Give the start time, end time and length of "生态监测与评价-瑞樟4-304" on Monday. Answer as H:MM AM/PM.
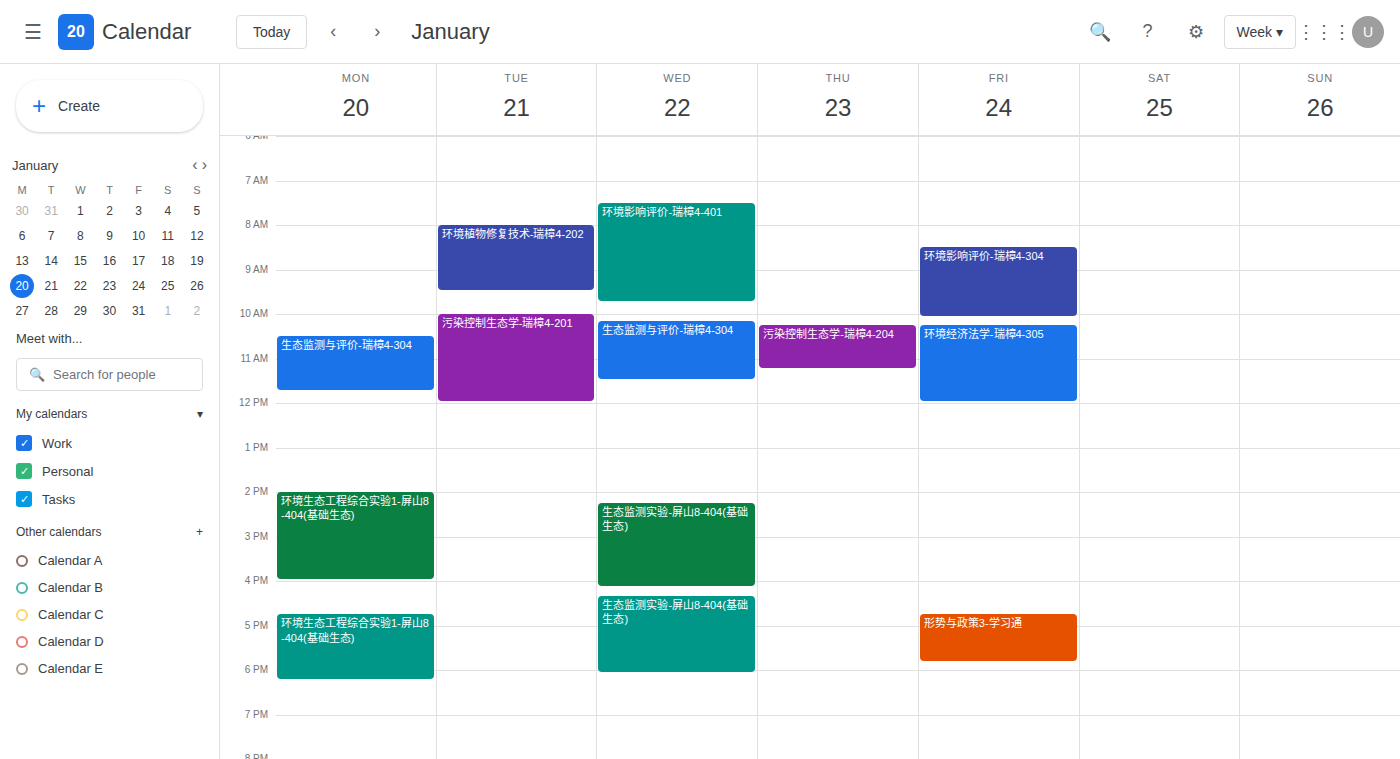
10:30 AM to 11:45 AM, 1 hour 15 minutes